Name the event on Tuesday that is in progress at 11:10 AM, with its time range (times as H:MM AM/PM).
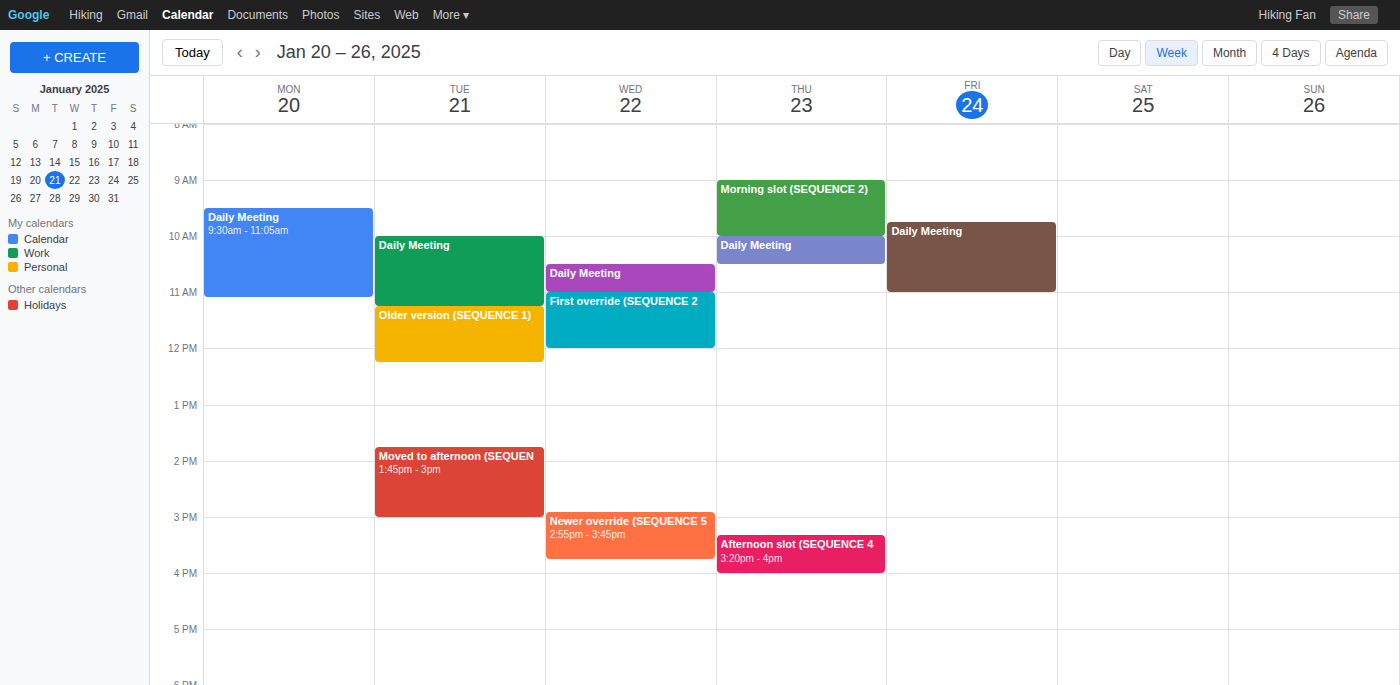
"Daily Meeting", 10:00 AM to 11:15 AM